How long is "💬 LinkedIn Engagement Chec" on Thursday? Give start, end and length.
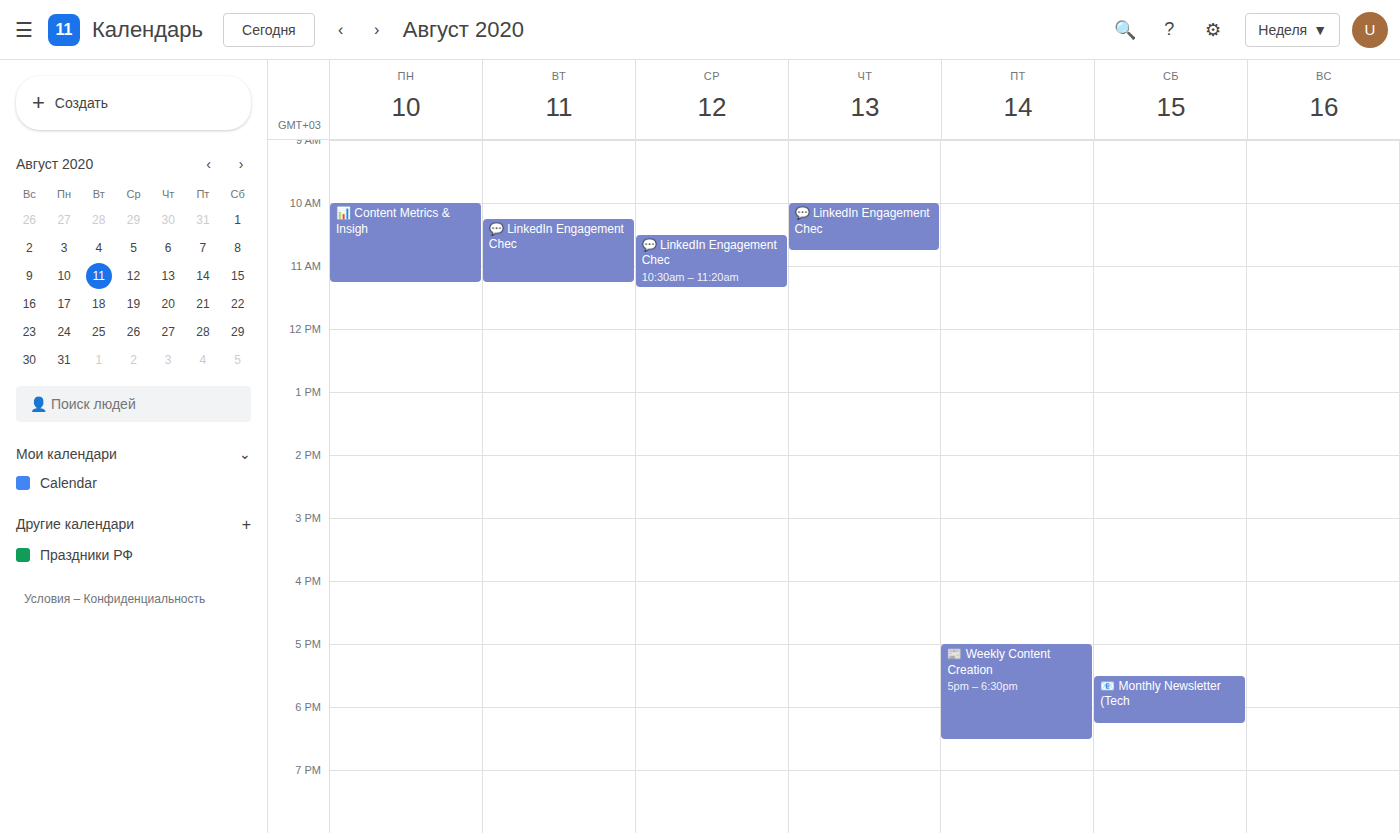
10:00 AM to 10:45 AM, 45 minutes